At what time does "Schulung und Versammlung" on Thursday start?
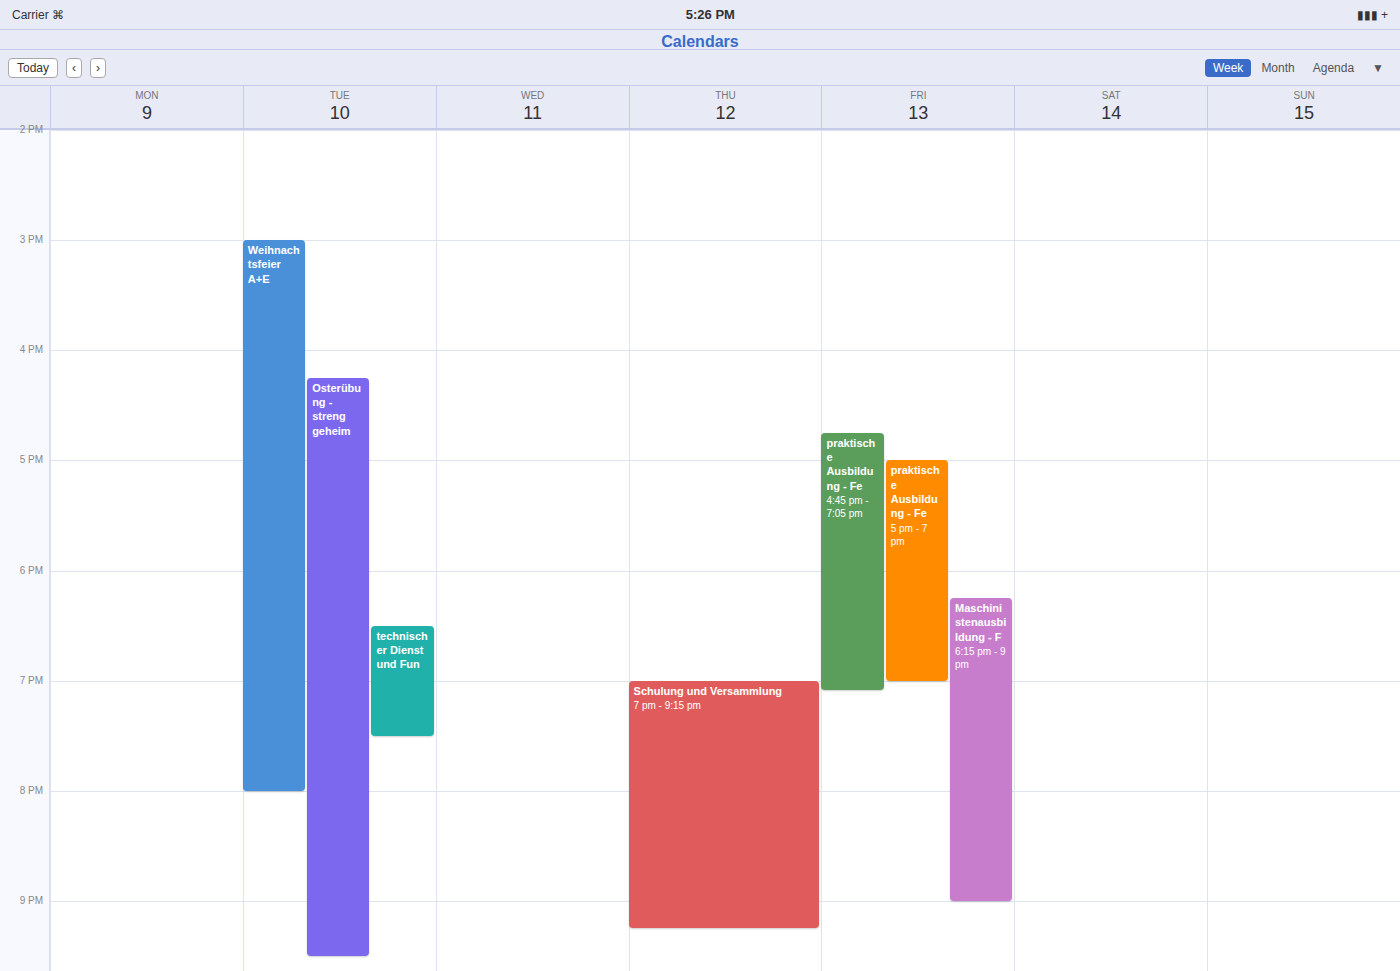
7:00 PM